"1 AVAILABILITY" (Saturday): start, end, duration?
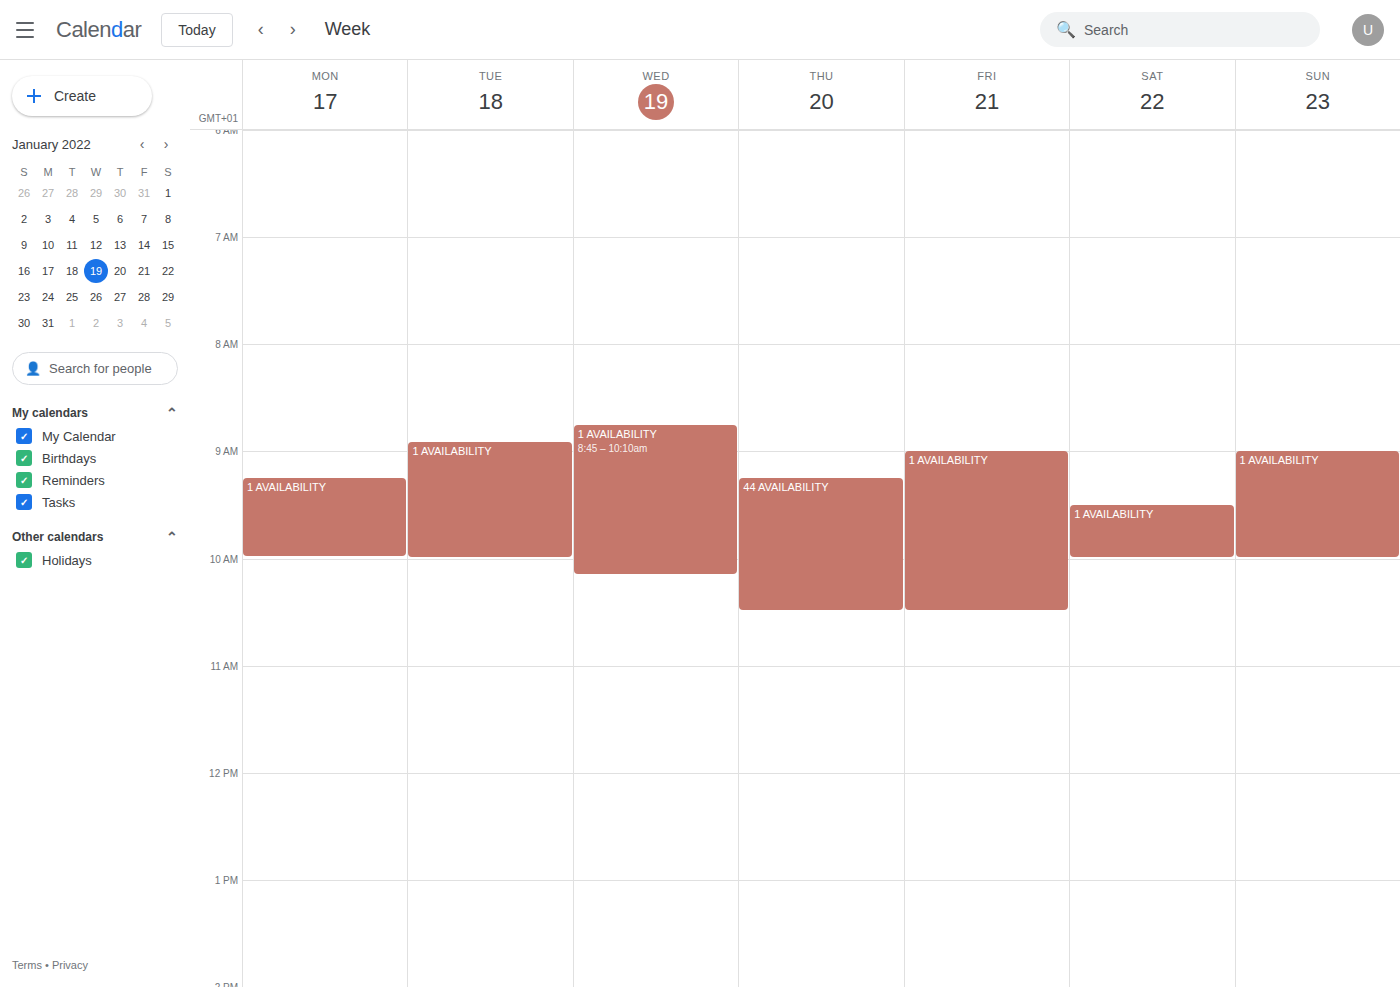
09:30 to 10:00, 30 minutes